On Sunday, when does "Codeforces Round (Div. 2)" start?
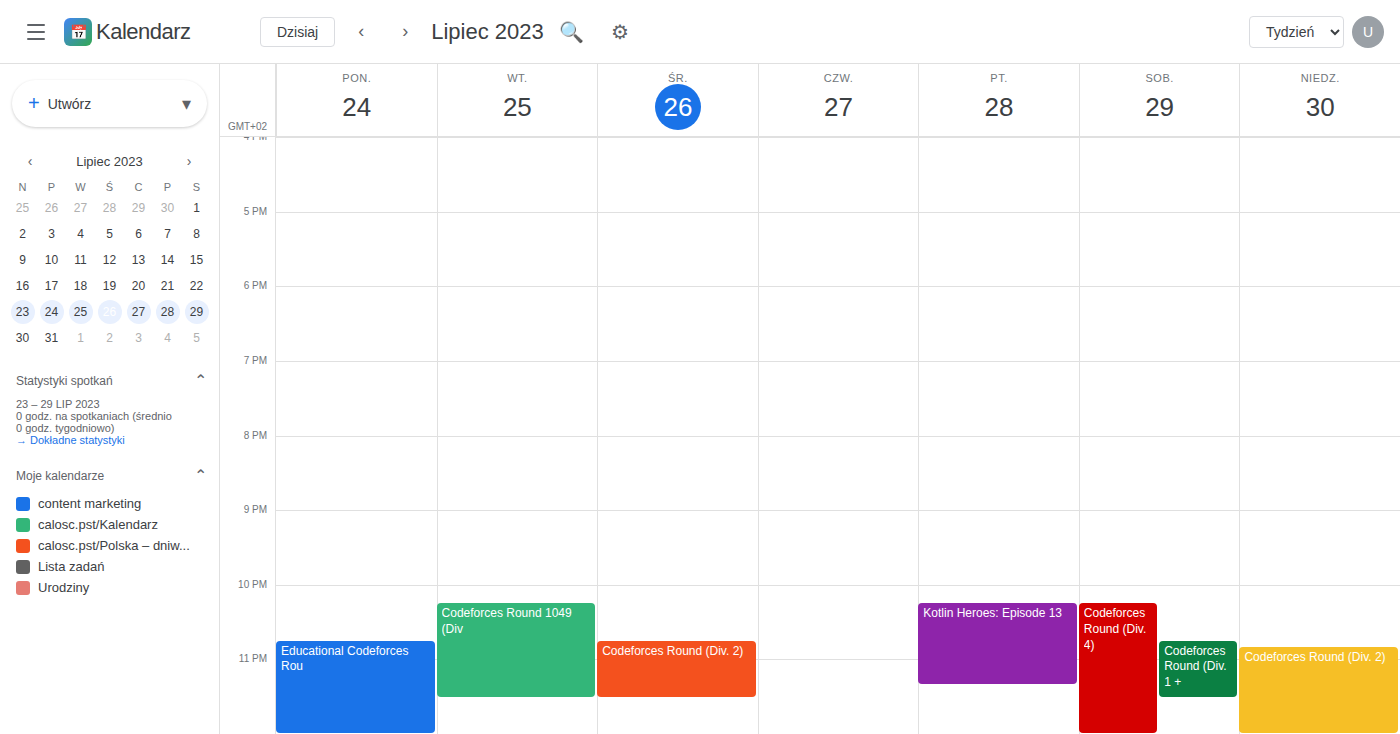
10:50 PM